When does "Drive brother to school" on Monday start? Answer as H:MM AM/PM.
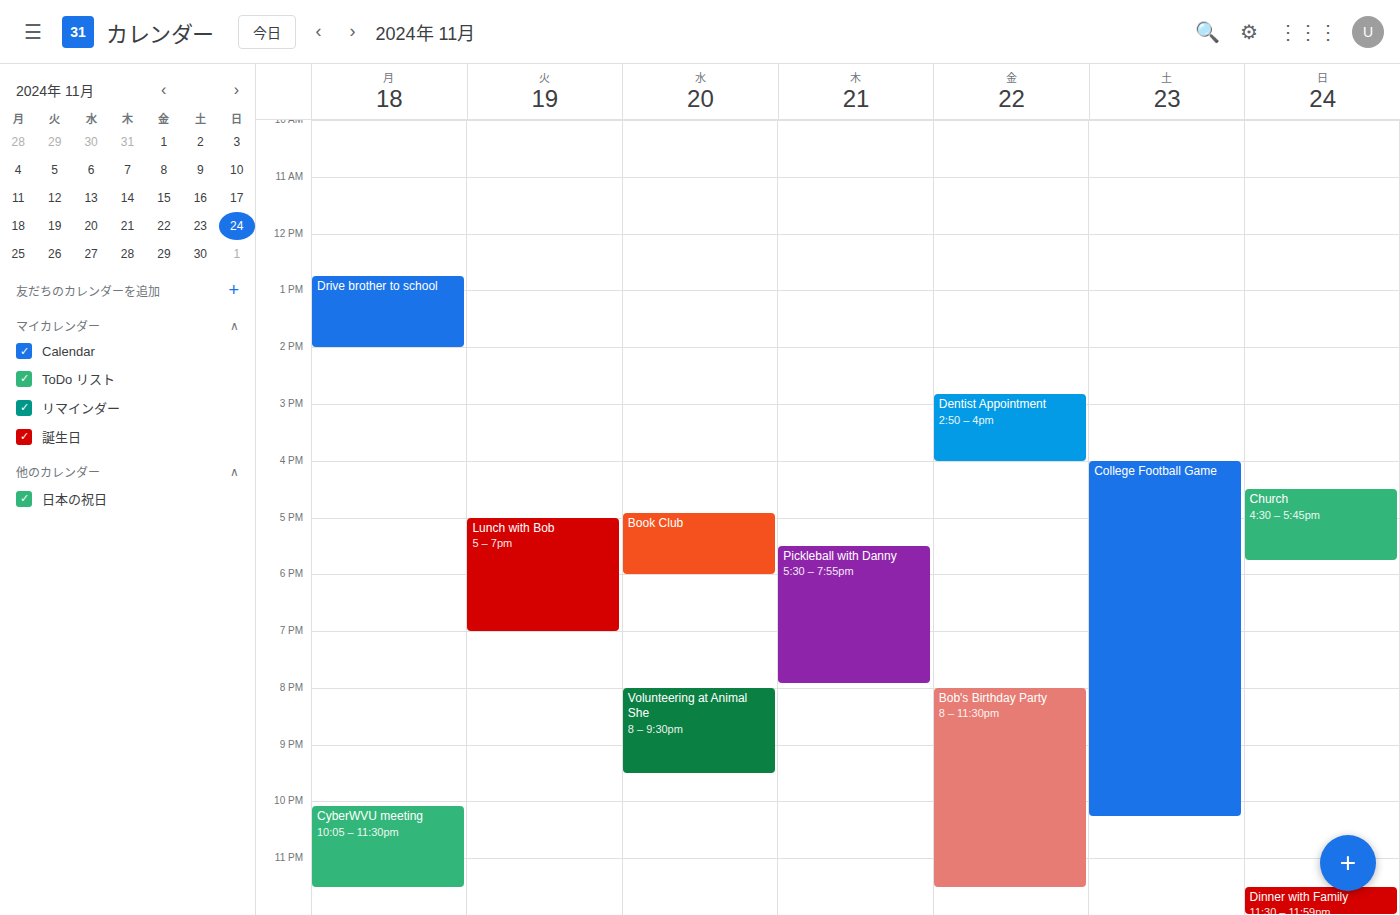
12:45 PM